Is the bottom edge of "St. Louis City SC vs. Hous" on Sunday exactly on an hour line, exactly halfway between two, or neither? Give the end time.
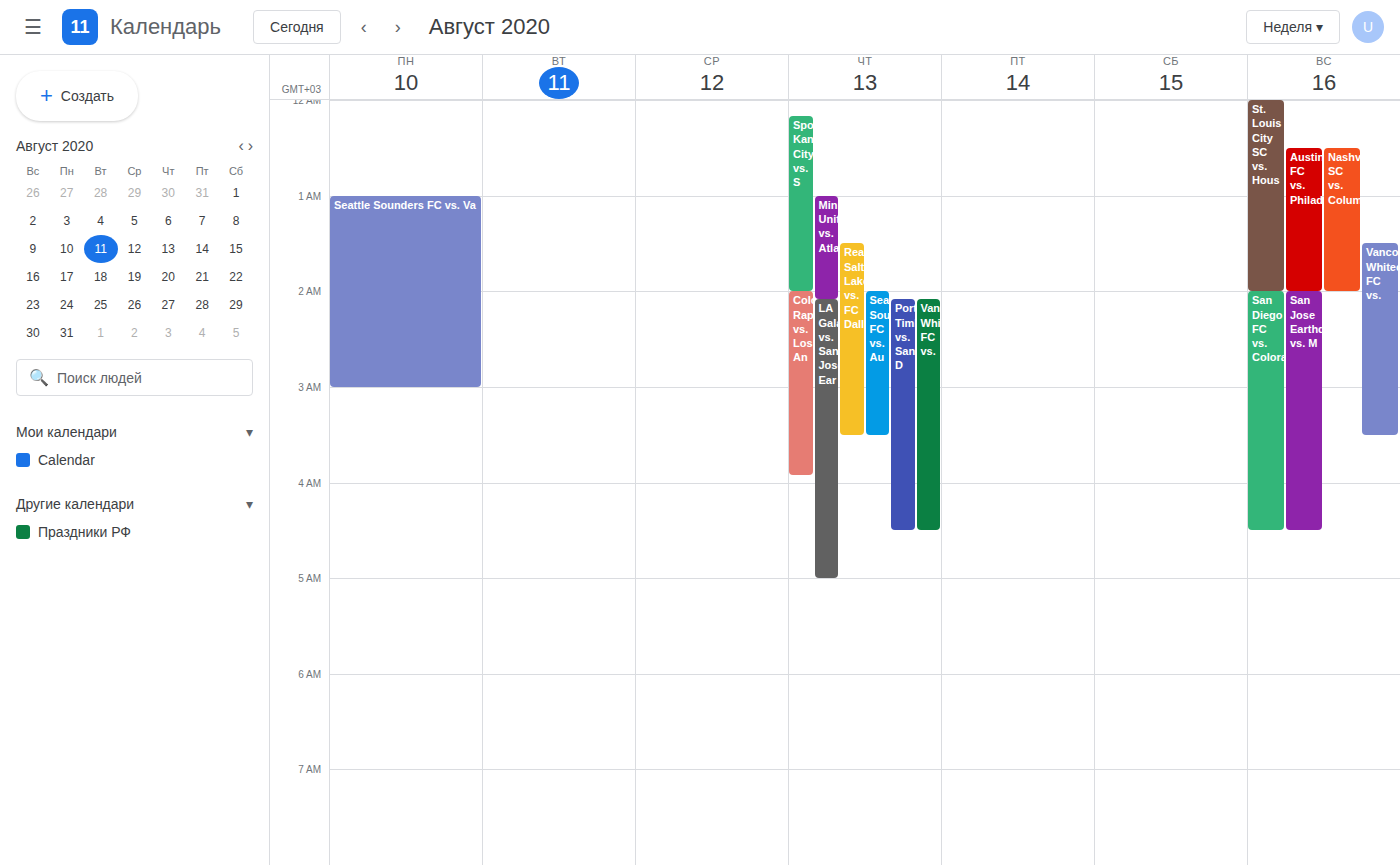
2:00 AM -- exactly on the 2 AM line.